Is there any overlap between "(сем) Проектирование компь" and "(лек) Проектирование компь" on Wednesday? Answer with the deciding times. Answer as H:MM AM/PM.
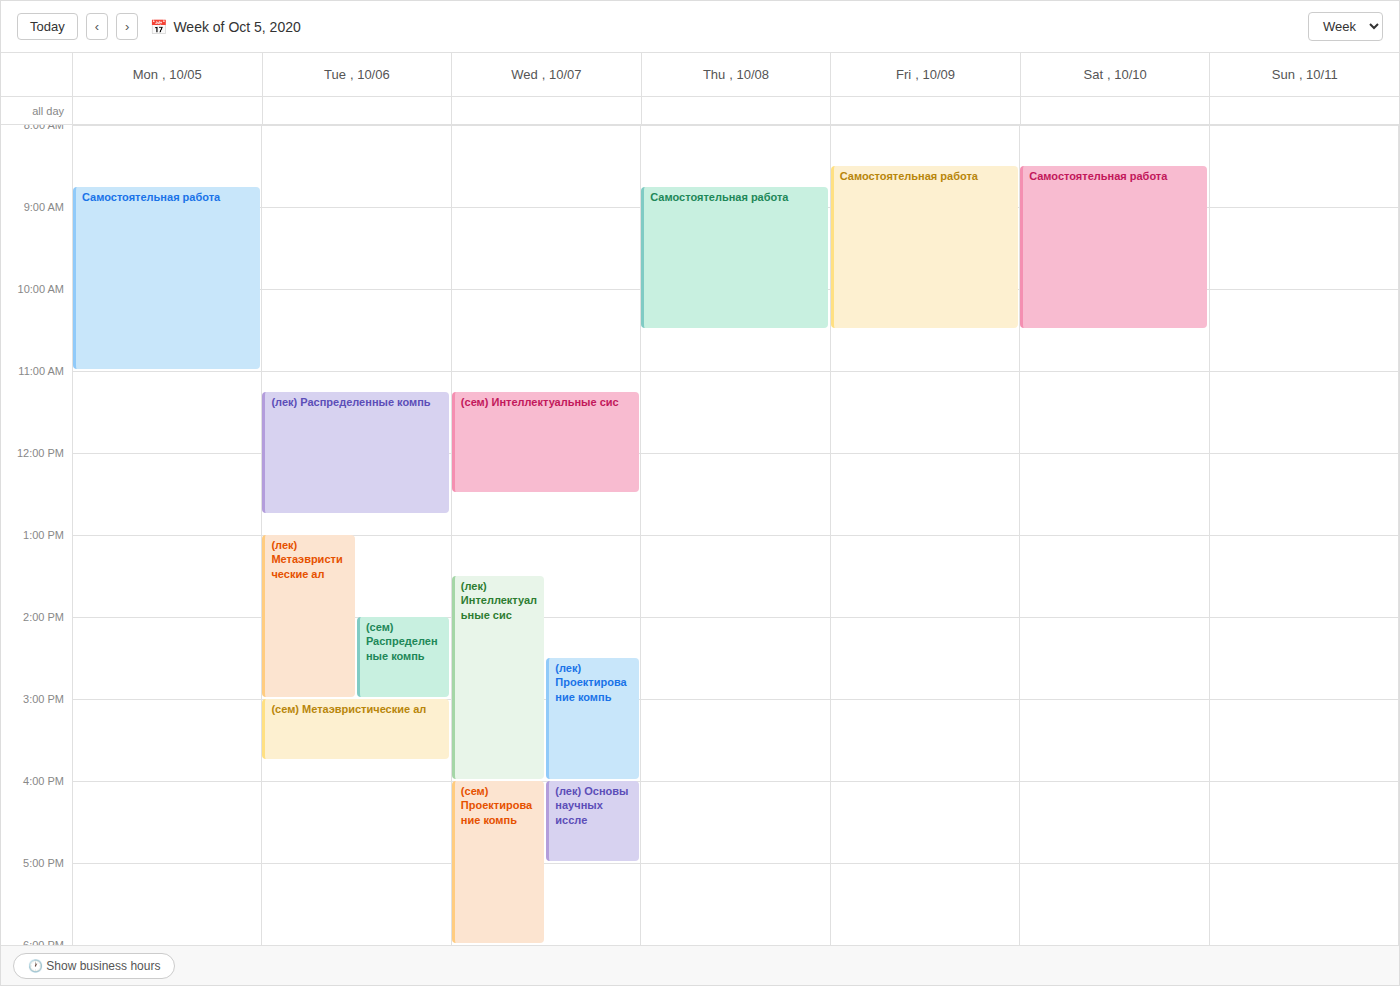
"(лек) Проектирование компь" ends at 4:00 PM, exactly when "(сем) Проектирование компь" starts -- they touch but do not overlap.